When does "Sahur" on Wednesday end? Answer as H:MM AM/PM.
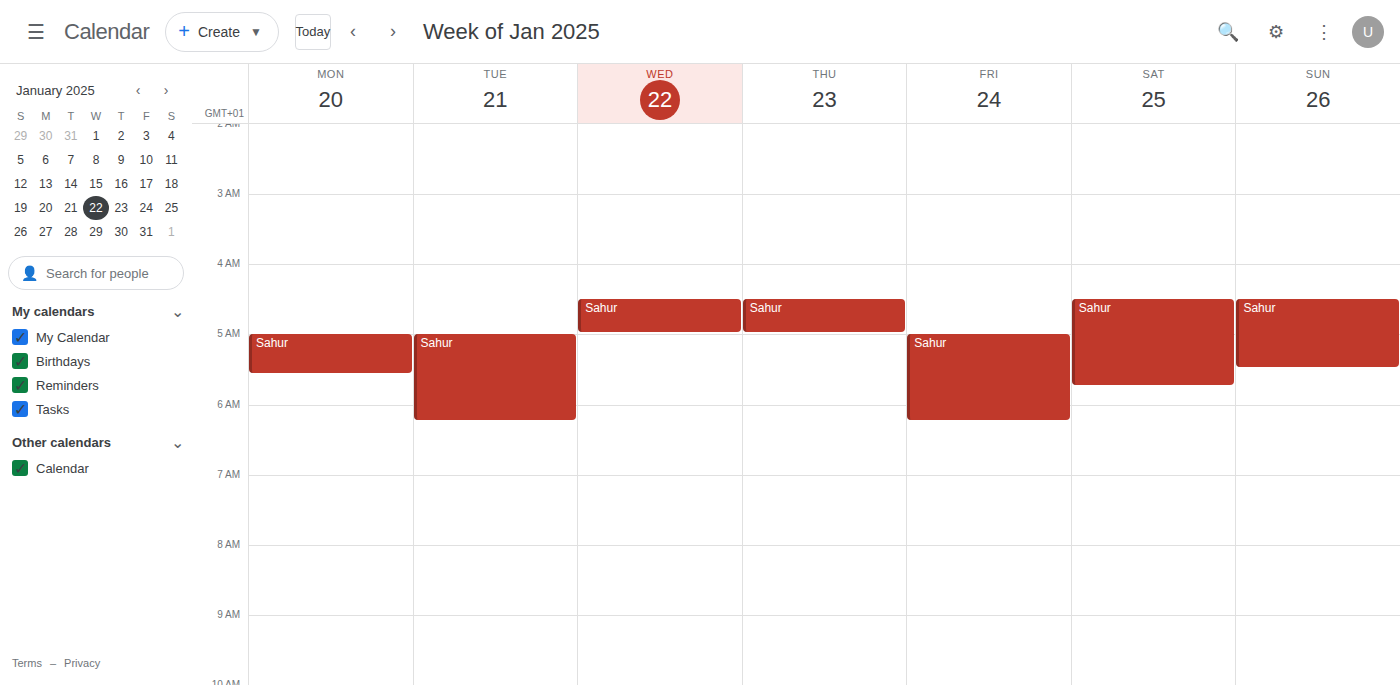
5:00 AM